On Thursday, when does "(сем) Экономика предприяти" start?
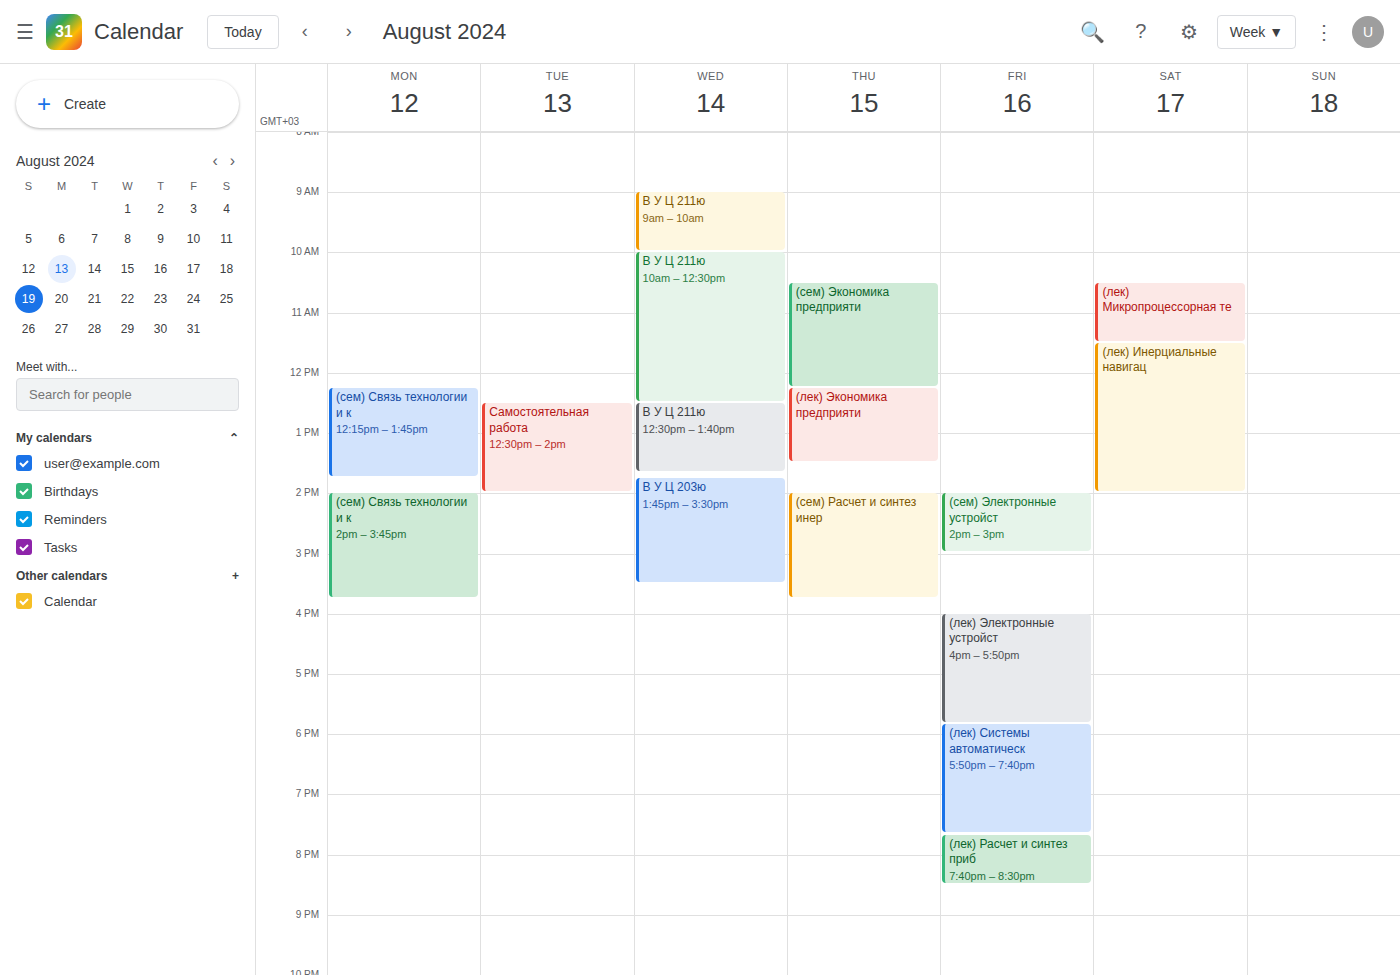
10:30 AM